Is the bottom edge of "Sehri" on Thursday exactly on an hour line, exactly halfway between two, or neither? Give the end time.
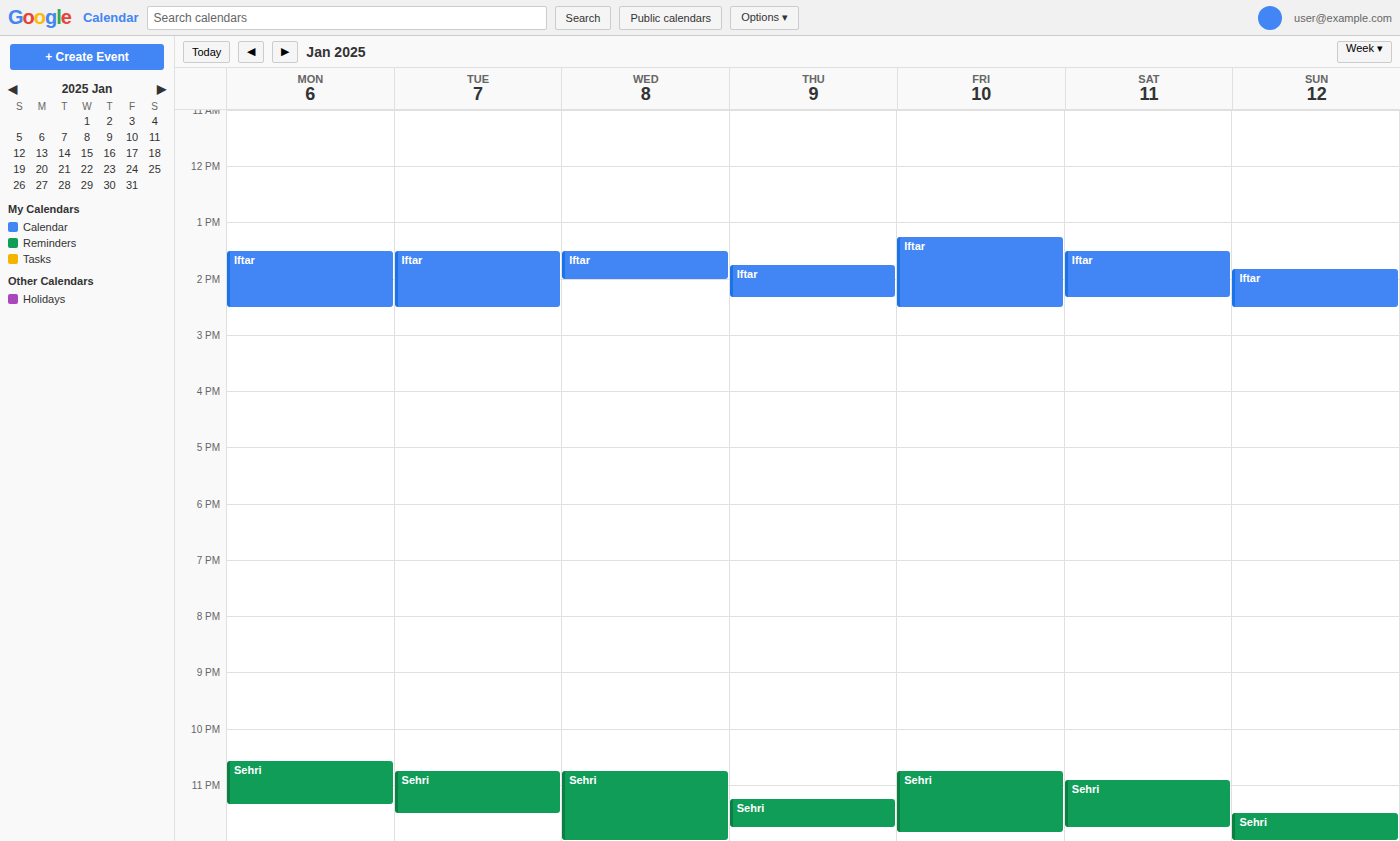
11:45 PM -- neither: three quarters of the way from the 11 PM line to the 12 AM line.